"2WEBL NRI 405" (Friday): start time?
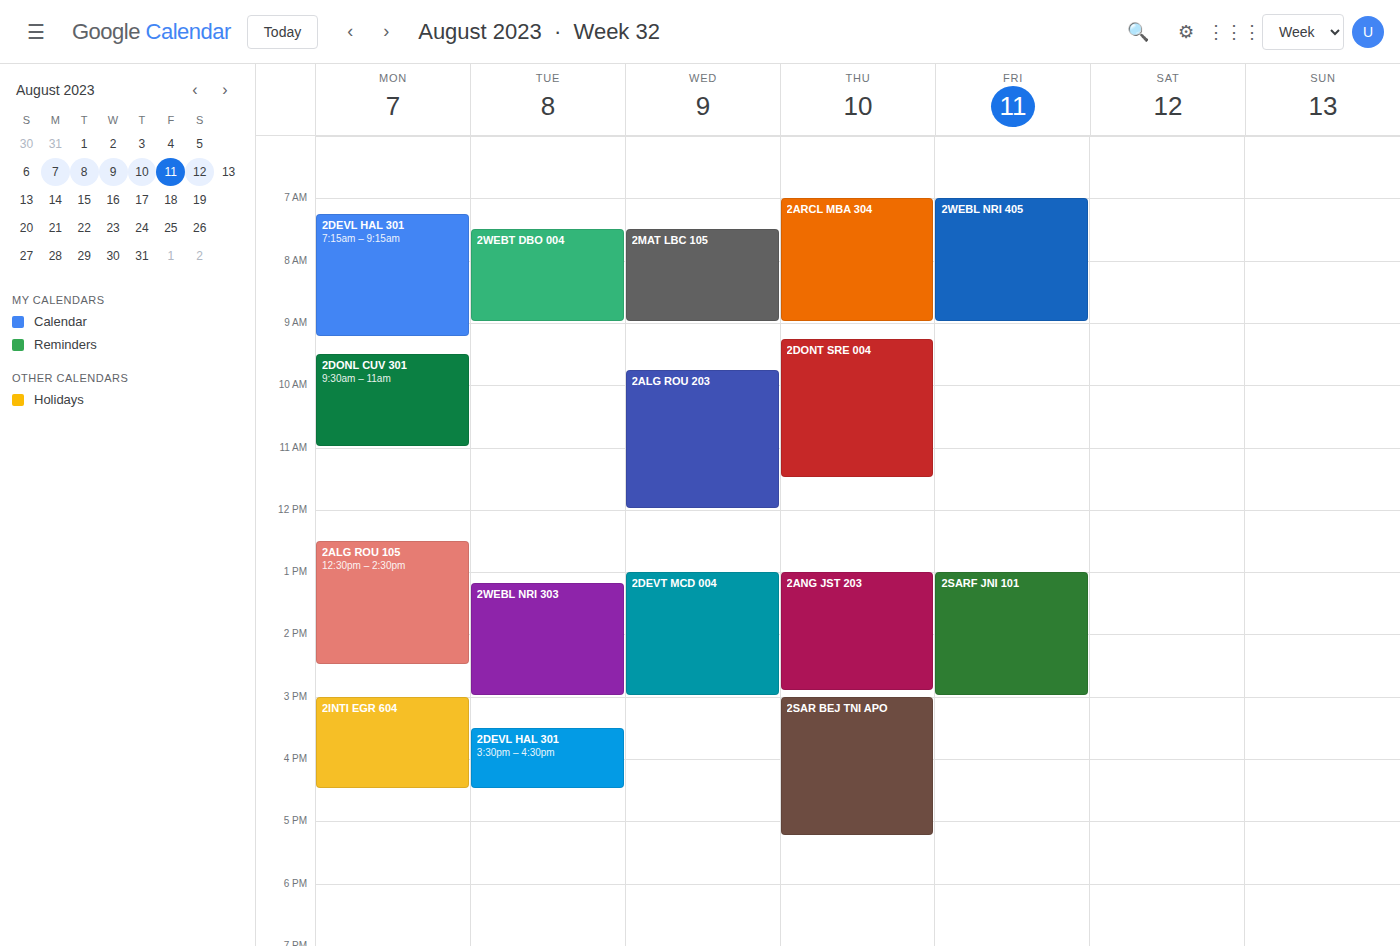
7:00 AM